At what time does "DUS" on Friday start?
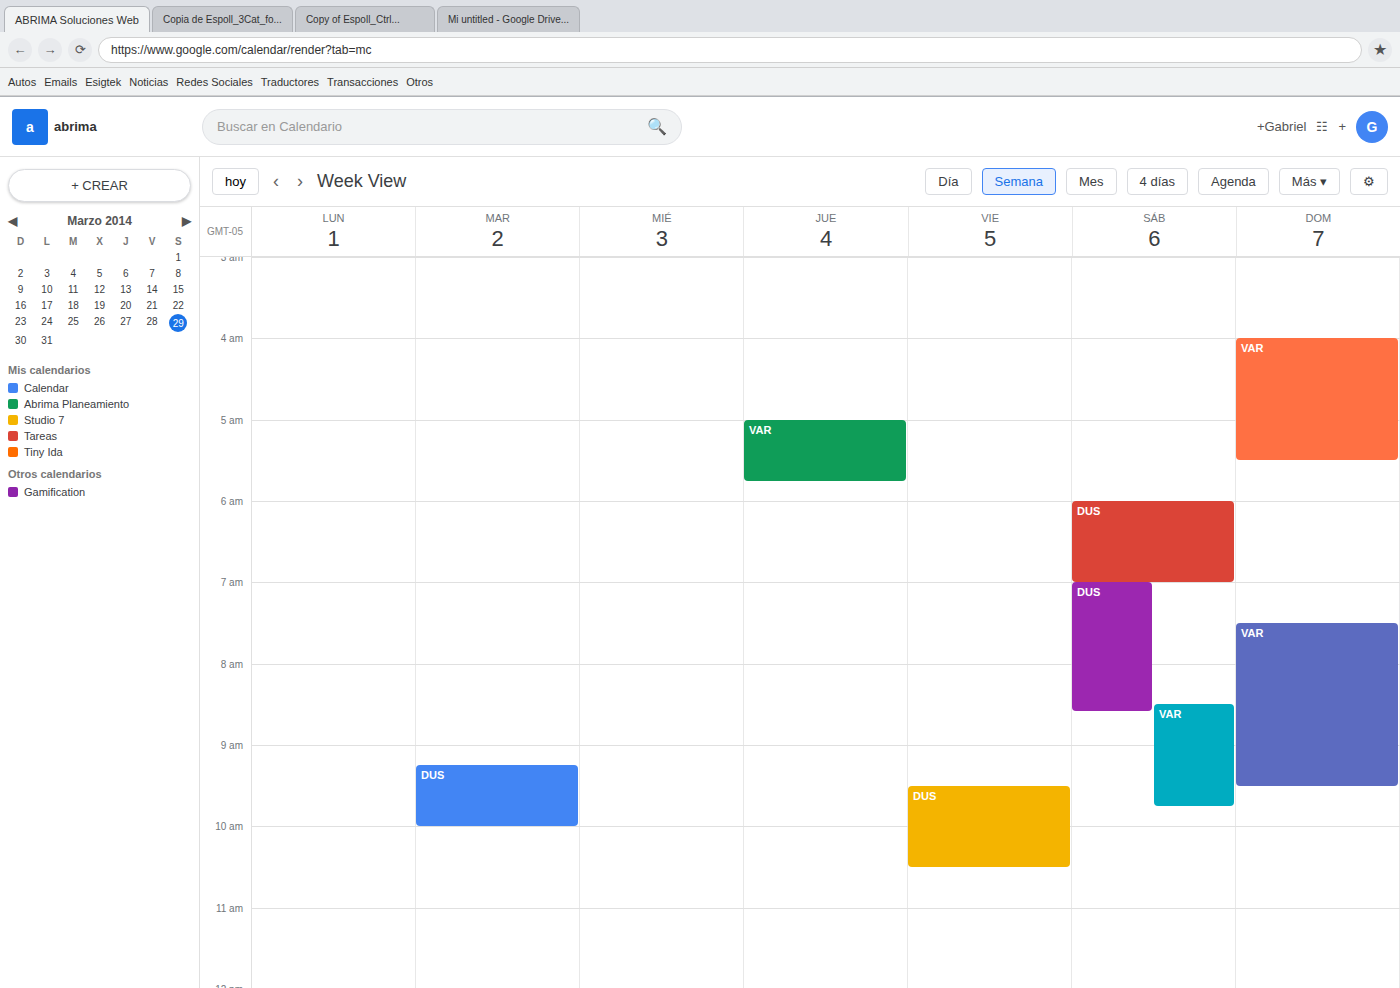
09:30